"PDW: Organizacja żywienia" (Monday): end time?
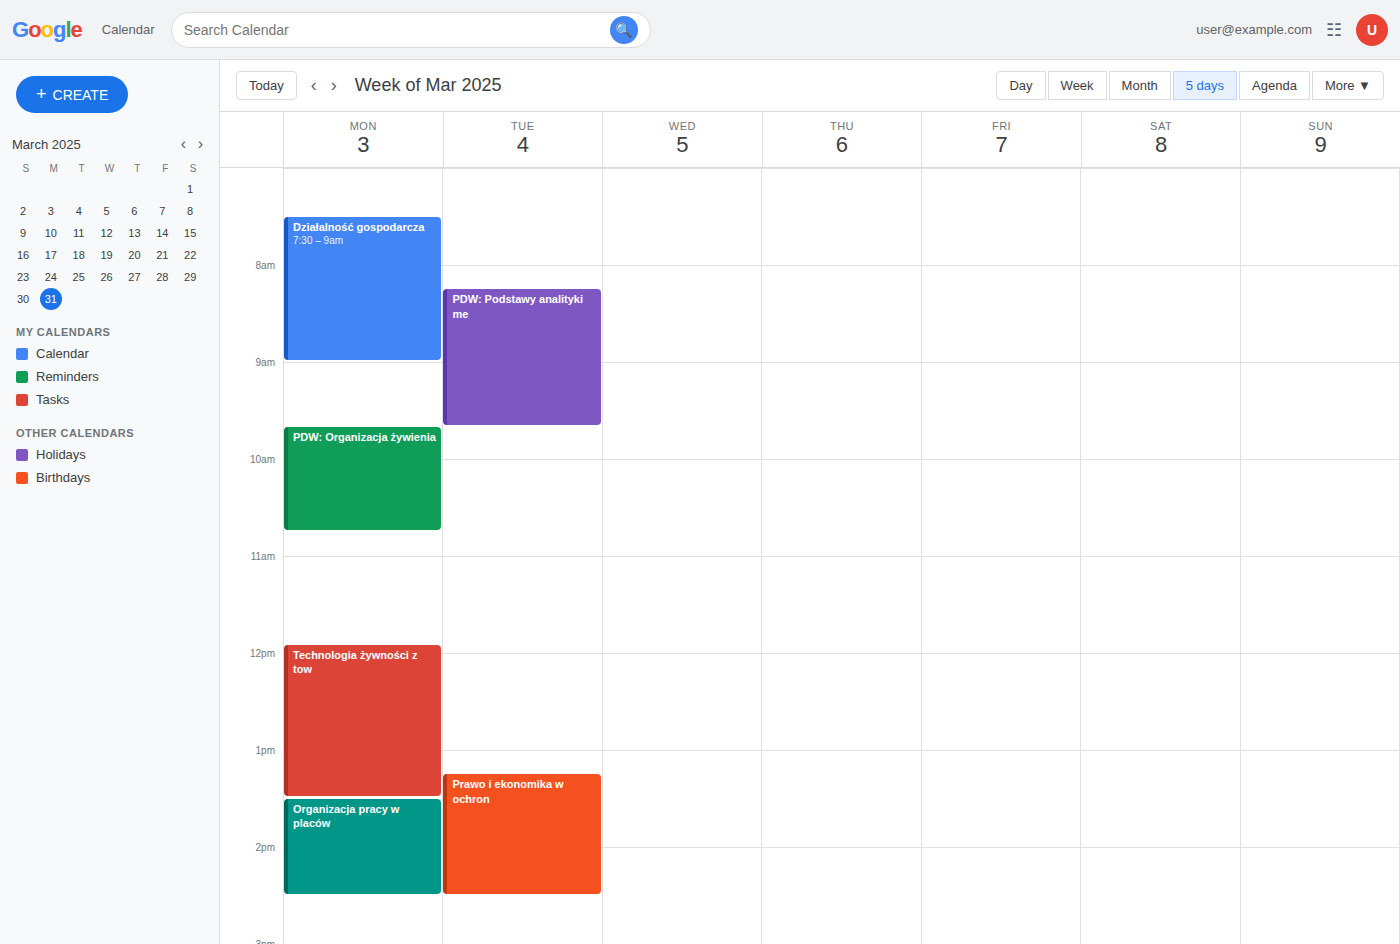
10:45 AM